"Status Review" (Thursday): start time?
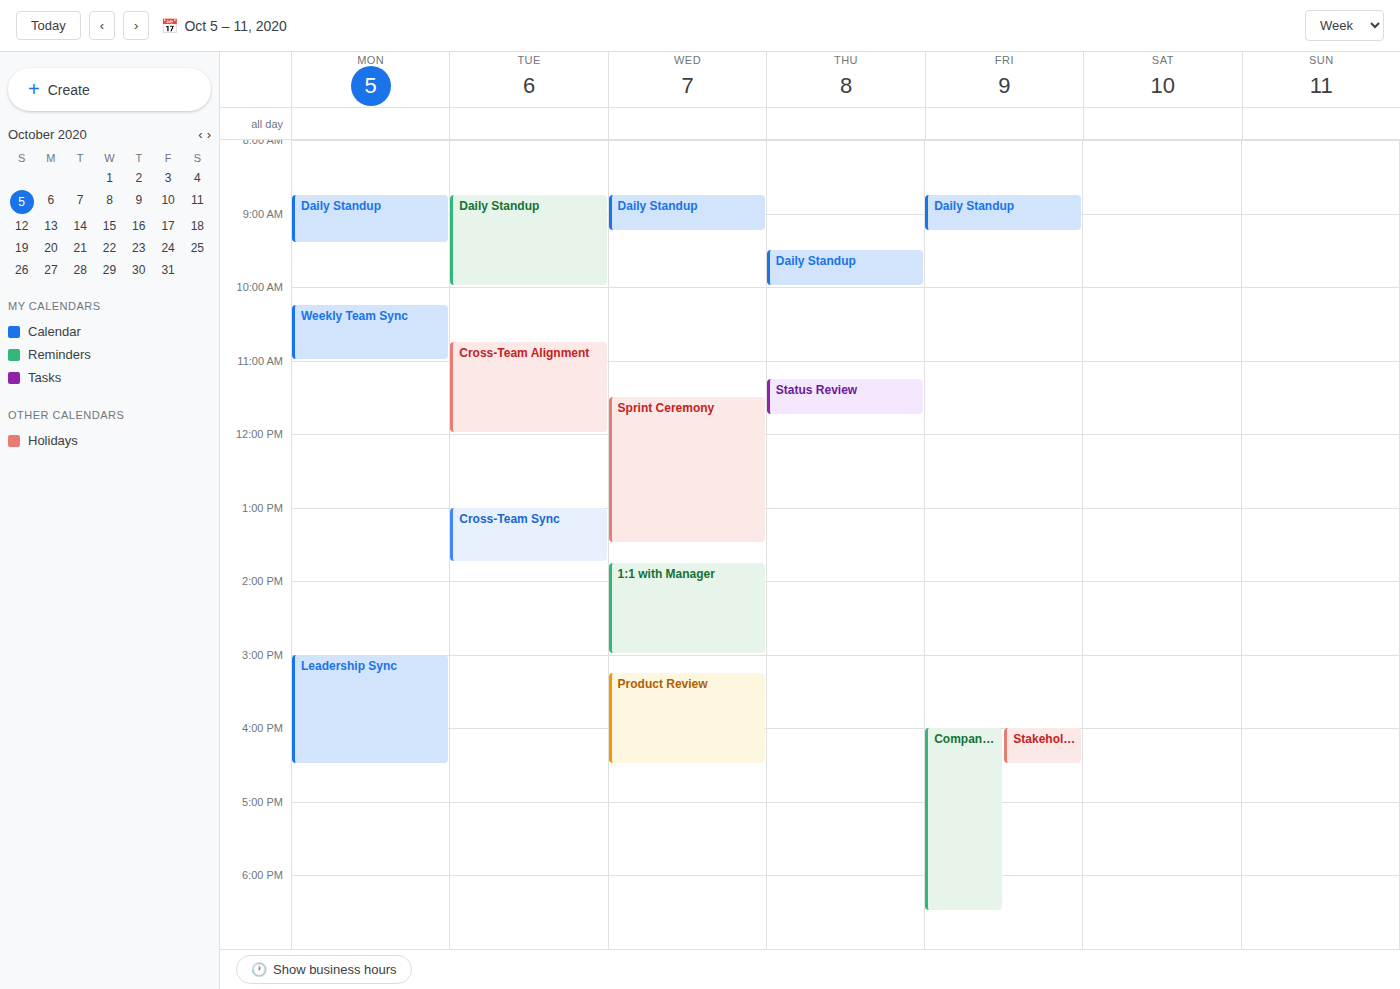
11:15 AM